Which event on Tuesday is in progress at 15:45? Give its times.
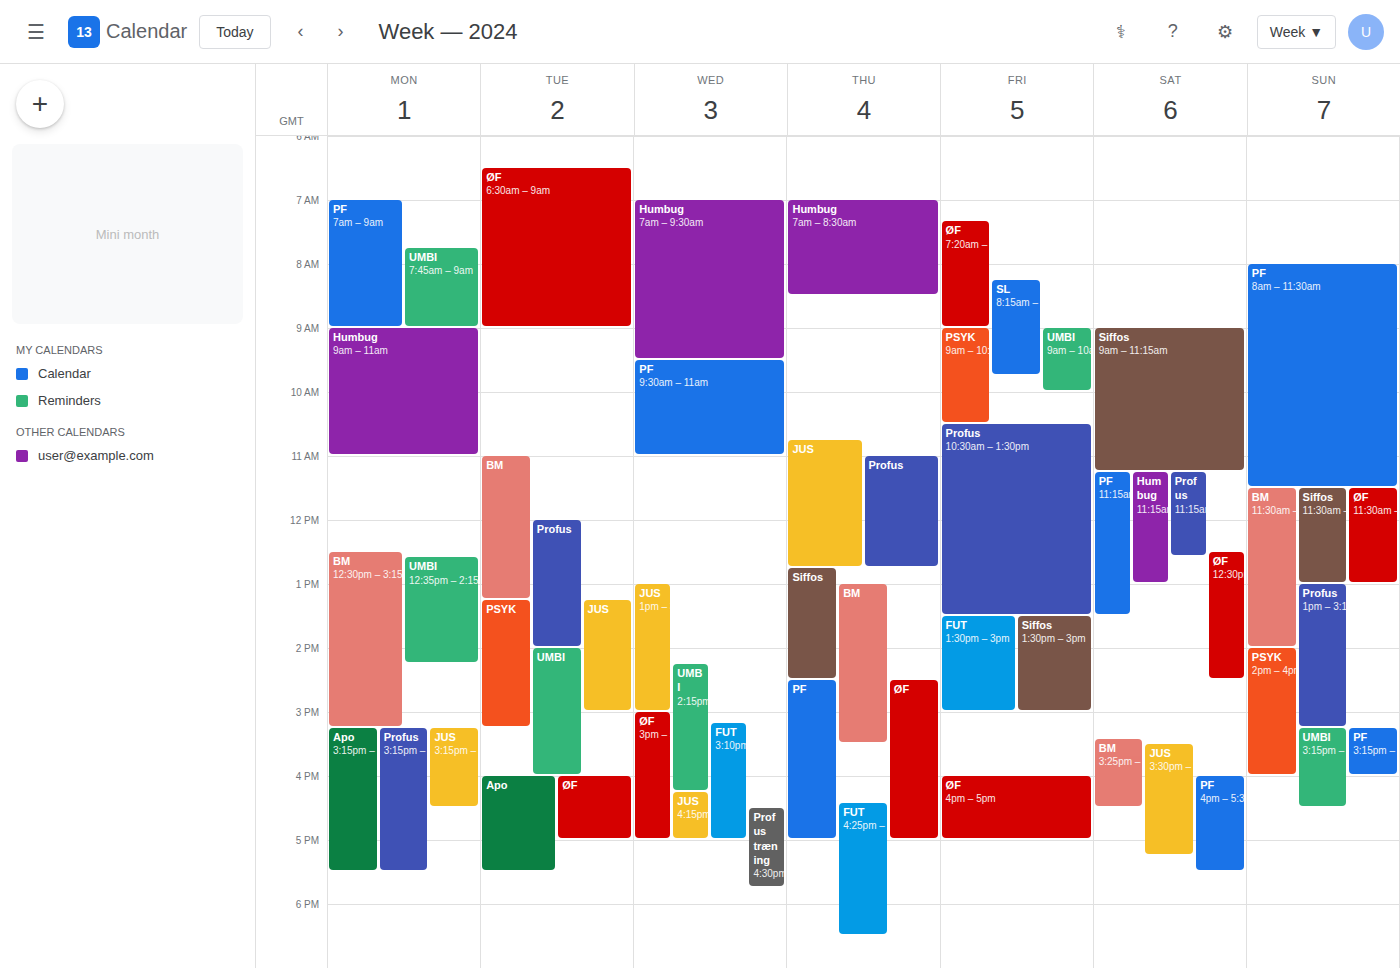
"UMBI", 14:00 to 16:00